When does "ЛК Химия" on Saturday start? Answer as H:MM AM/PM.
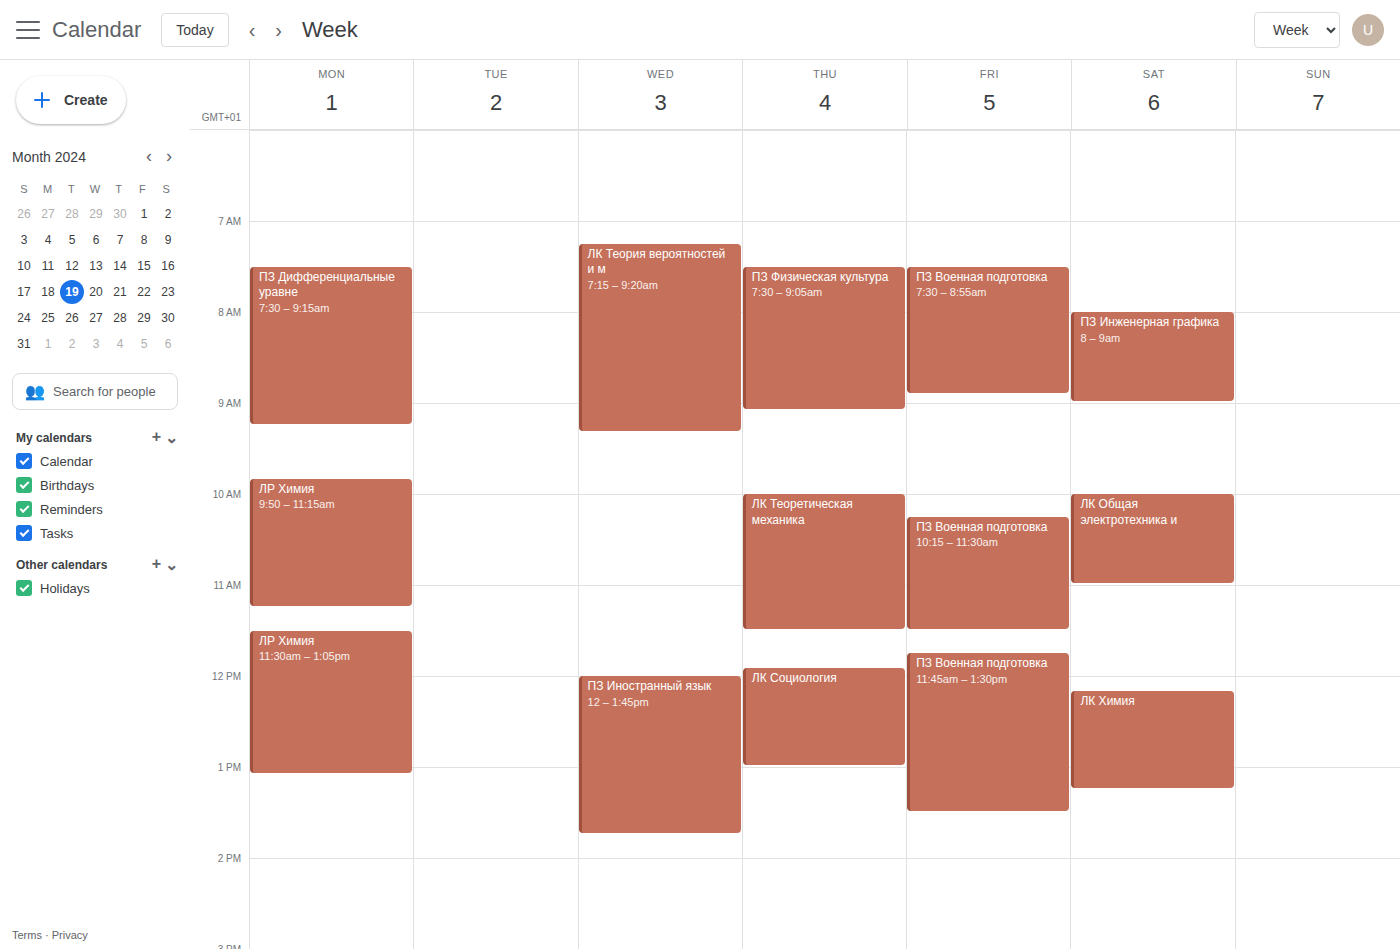
12:10 PM